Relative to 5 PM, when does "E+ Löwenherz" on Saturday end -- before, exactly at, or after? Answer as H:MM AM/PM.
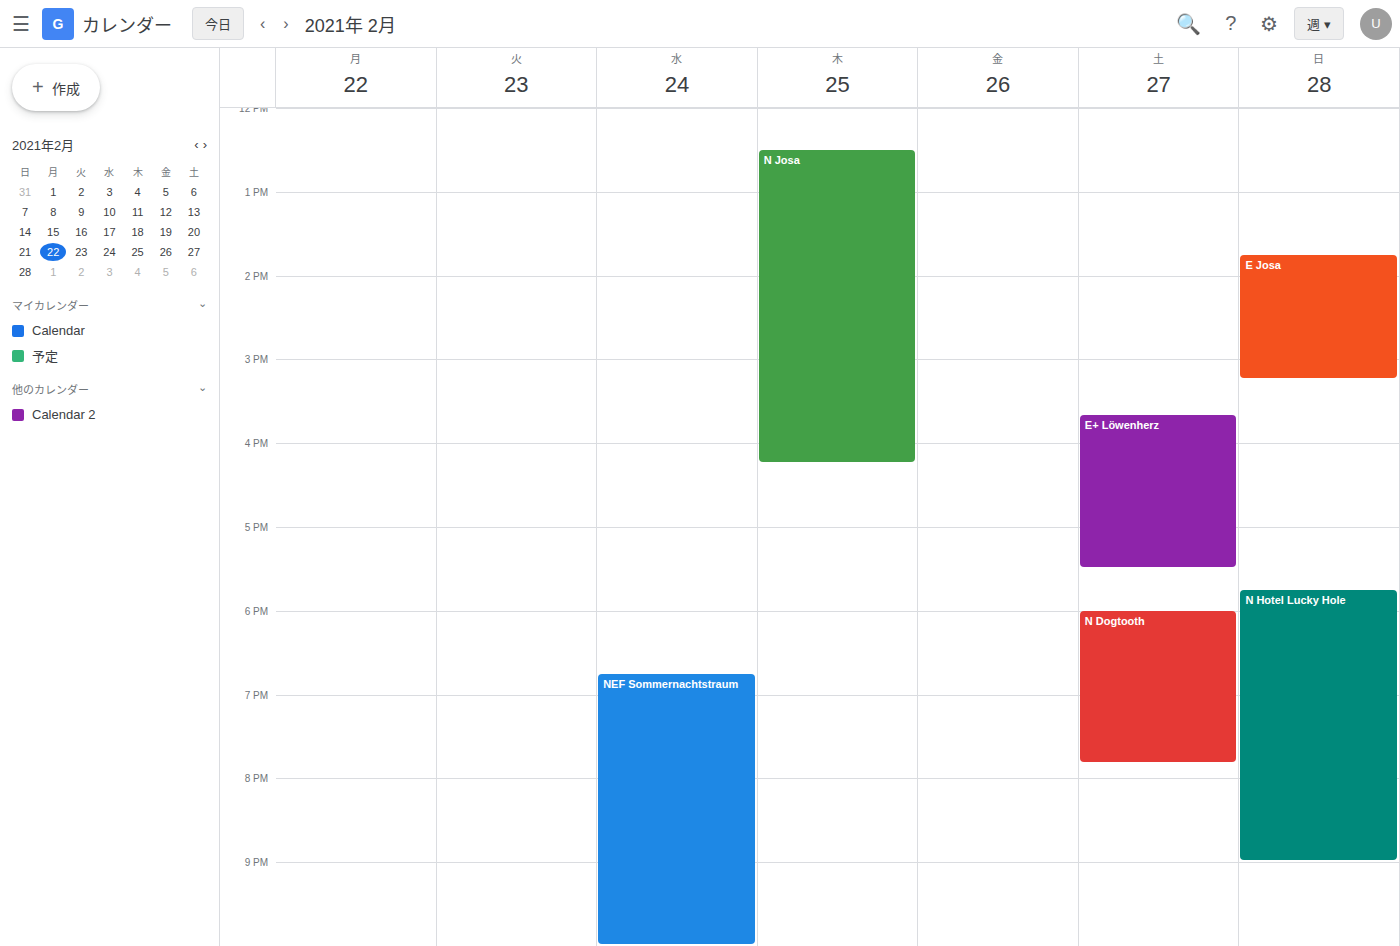
5:30 PM -- after 5 PM, 30 minutes below the 5 PM line.